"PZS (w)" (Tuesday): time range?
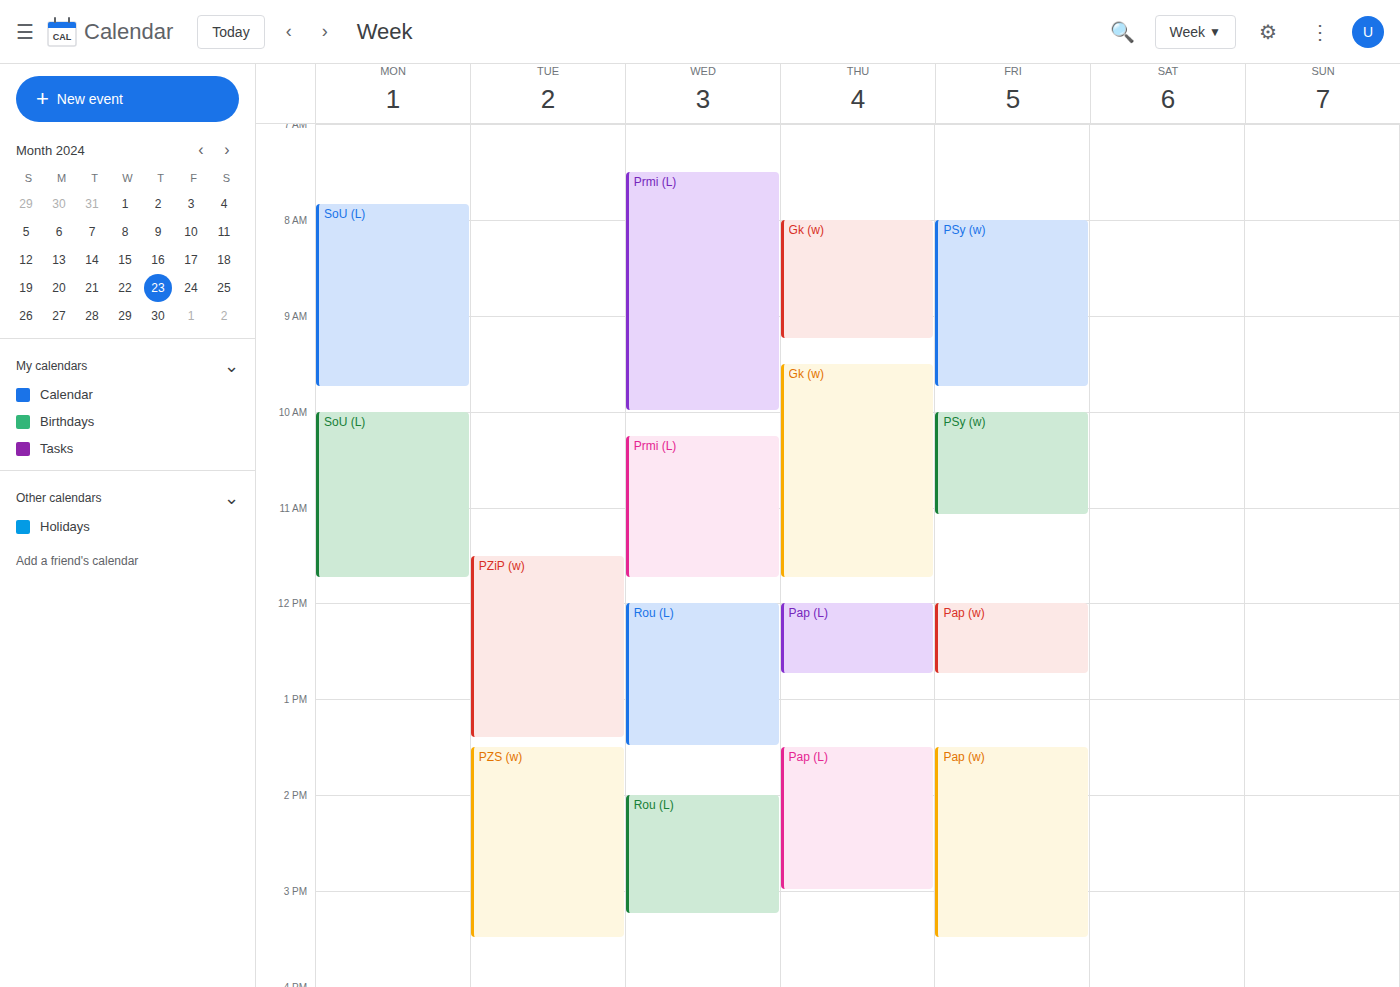
1:30 PM to 3:30 PM